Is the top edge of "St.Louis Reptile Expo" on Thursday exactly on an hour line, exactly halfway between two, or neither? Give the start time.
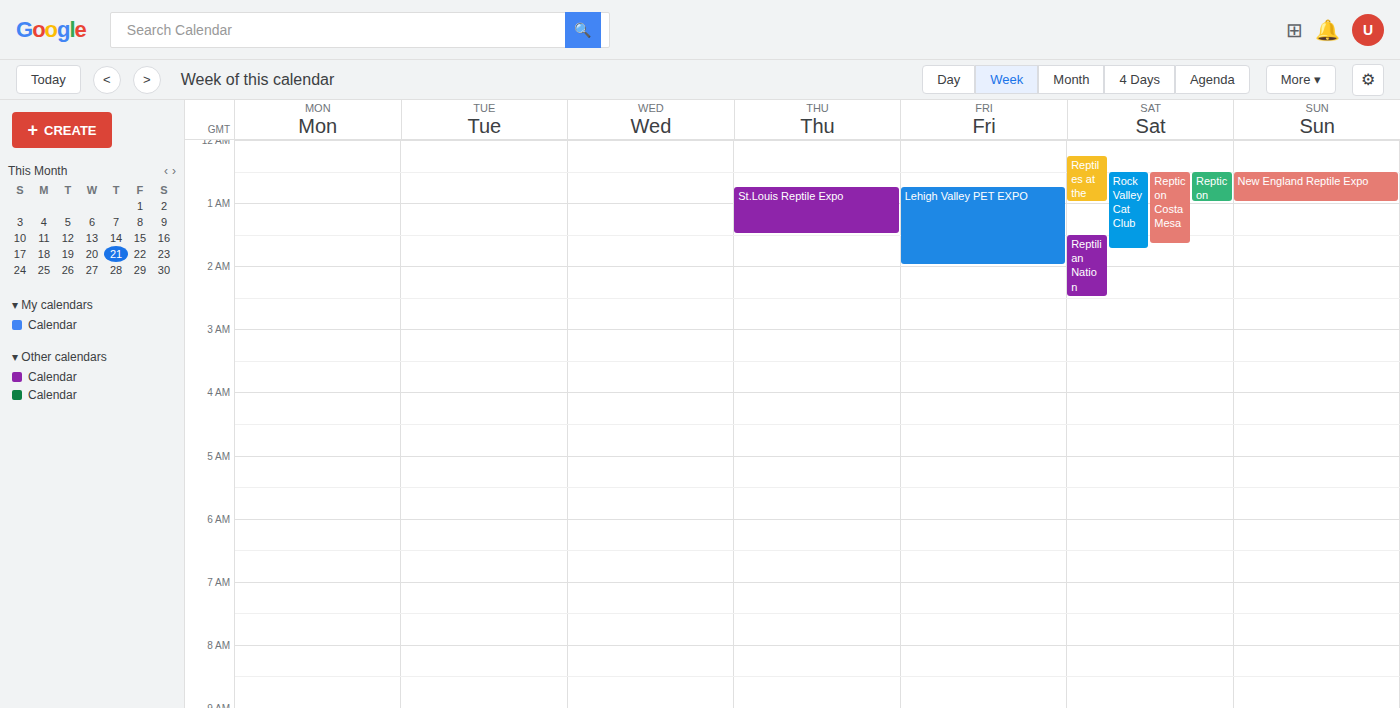
00:45 -- neither: three quarters of the way from the 00:00 line to the 01:00 line.